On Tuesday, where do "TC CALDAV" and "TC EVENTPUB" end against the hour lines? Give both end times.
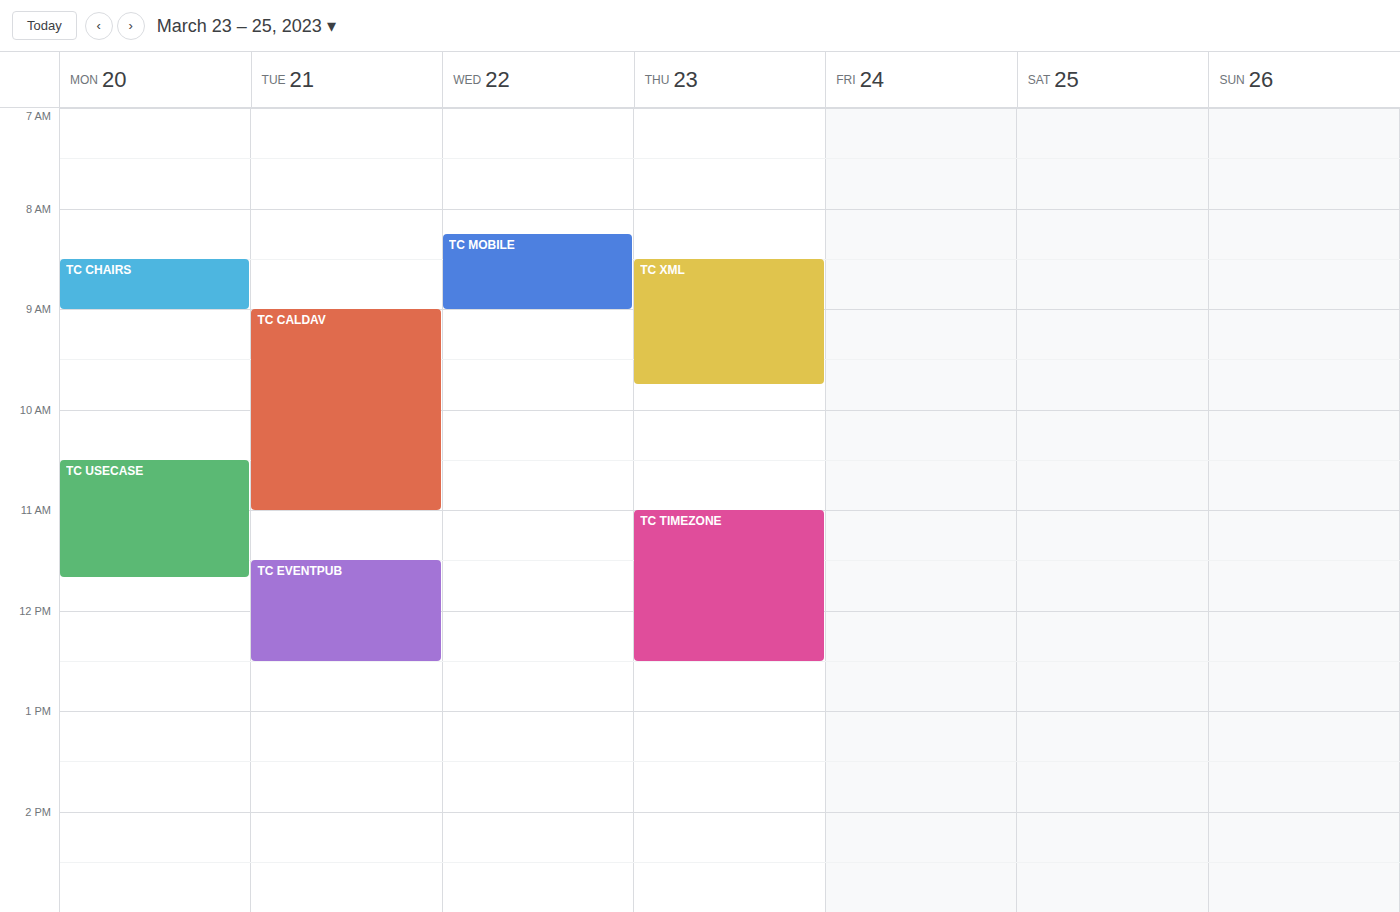
"TC CALDAV": 11:00 AM, exactly on the 11 AM line. "TC EVENTPUB": 12:30 PM, halfway between the 12 PM and 1 PM lines.